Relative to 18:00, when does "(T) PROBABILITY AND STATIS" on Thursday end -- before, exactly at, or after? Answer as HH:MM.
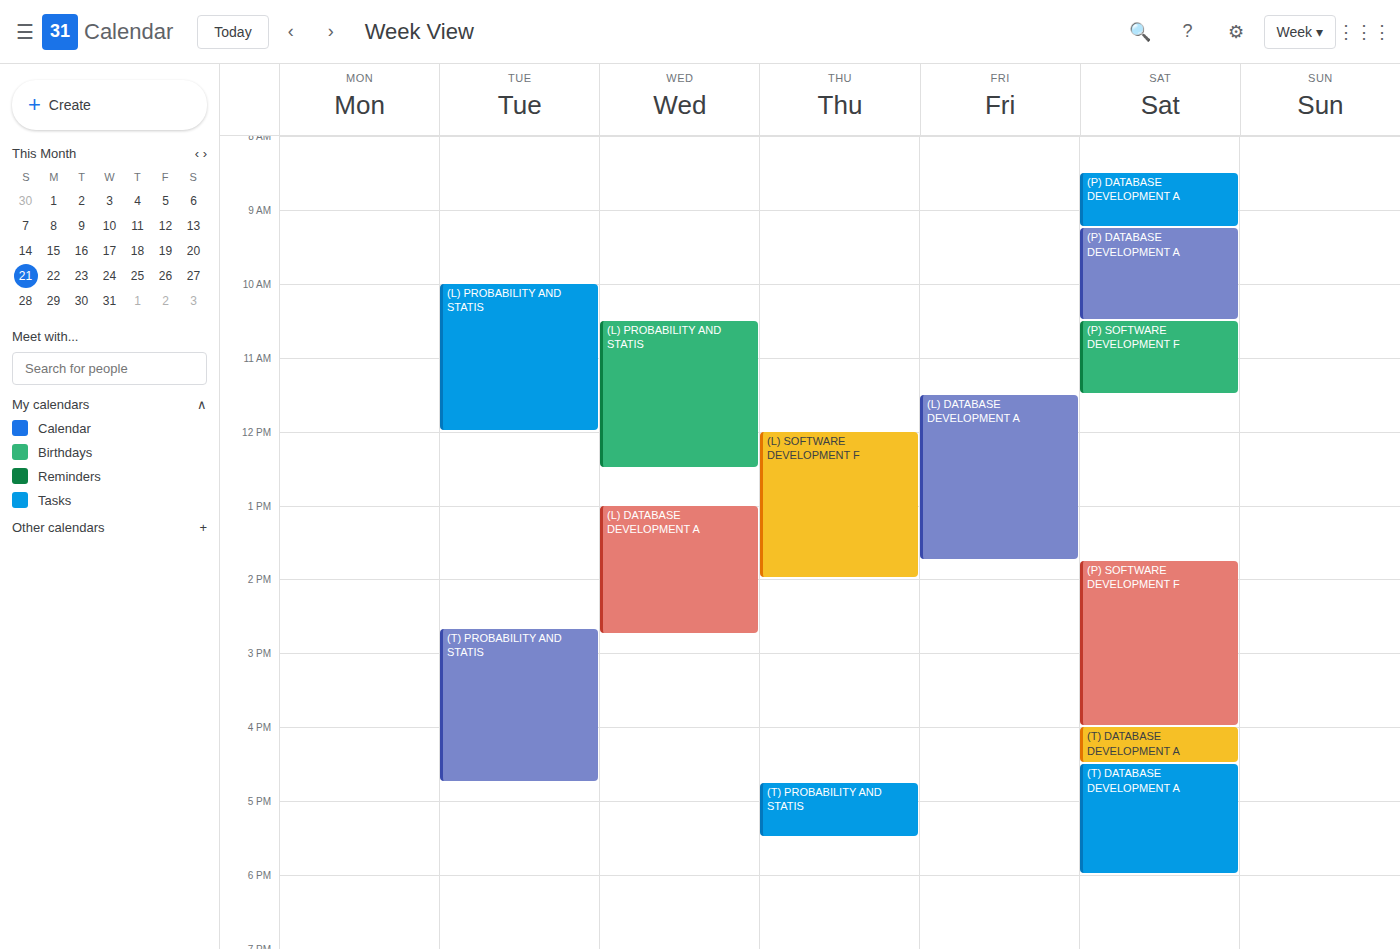
17:30 -- before 18:00, 30 minutes above the 18:00 line.